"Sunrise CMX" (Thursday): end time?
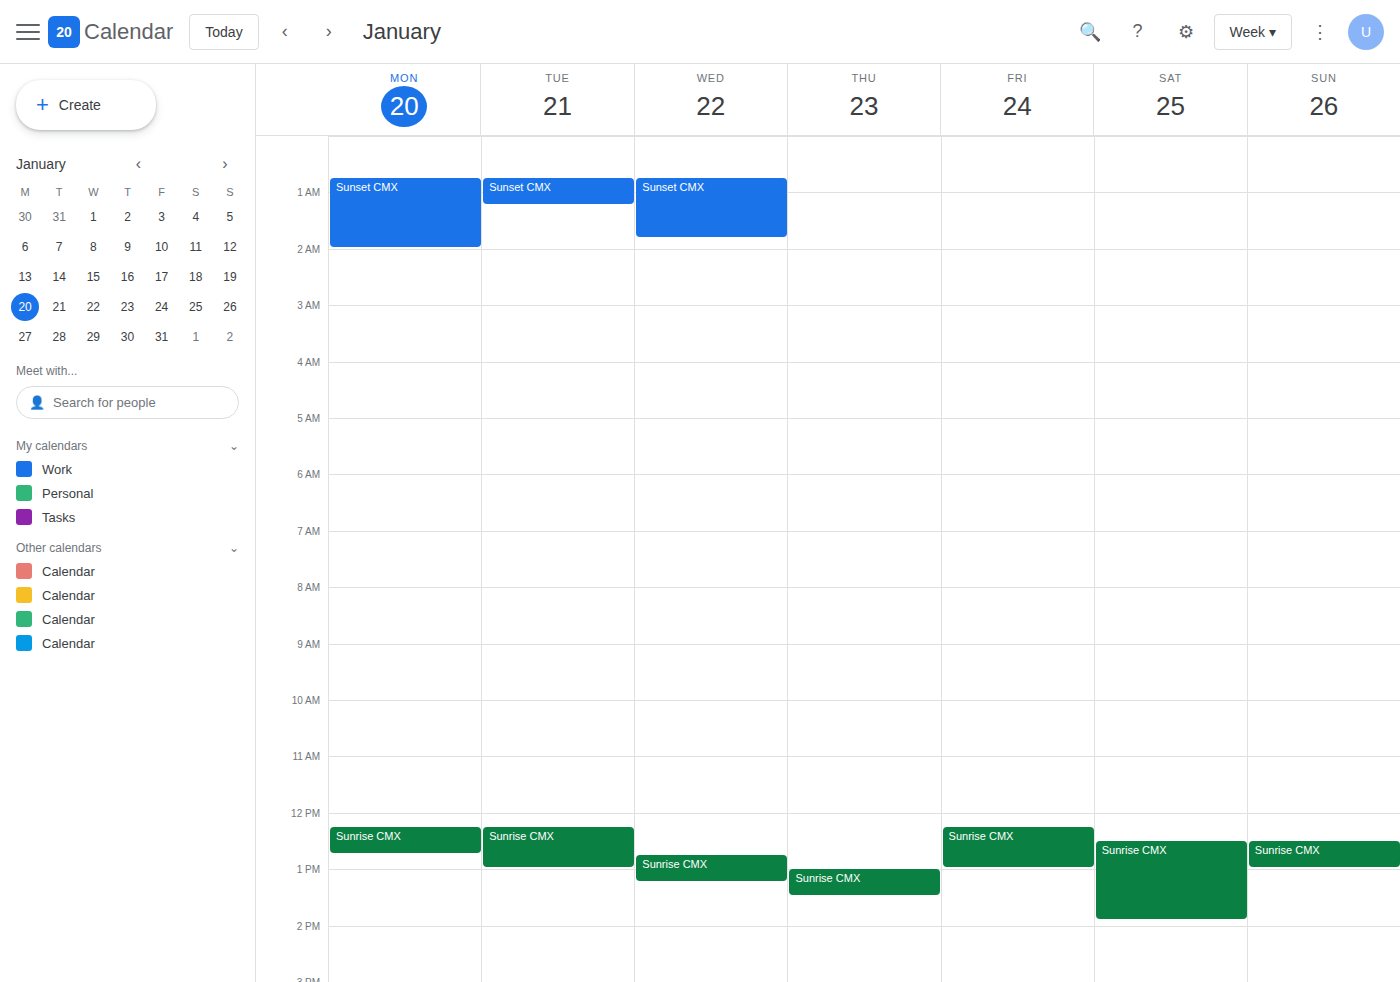
1:30 PM